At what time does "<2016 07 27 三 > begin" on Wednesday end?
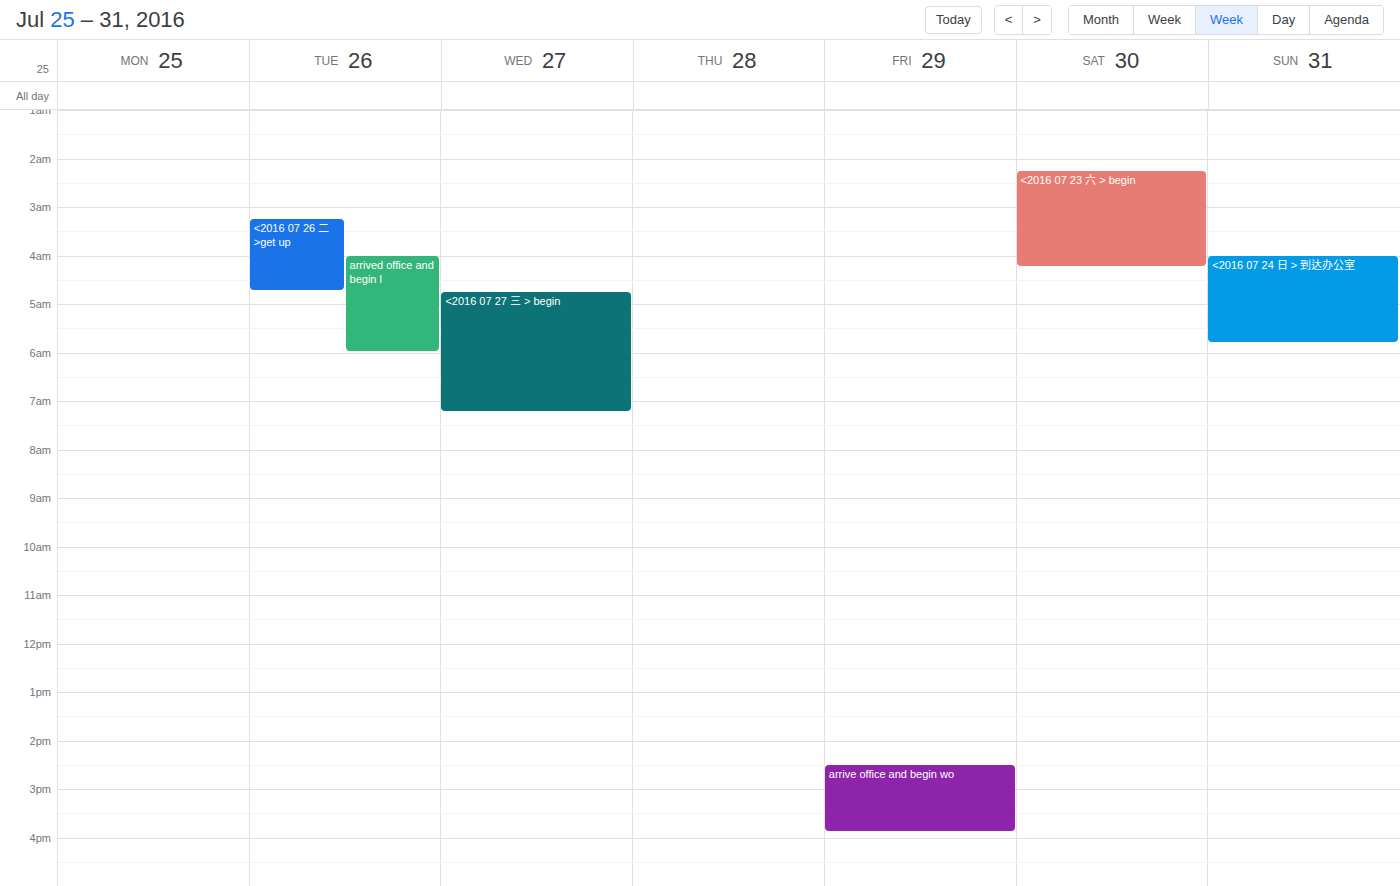
7:15 AM